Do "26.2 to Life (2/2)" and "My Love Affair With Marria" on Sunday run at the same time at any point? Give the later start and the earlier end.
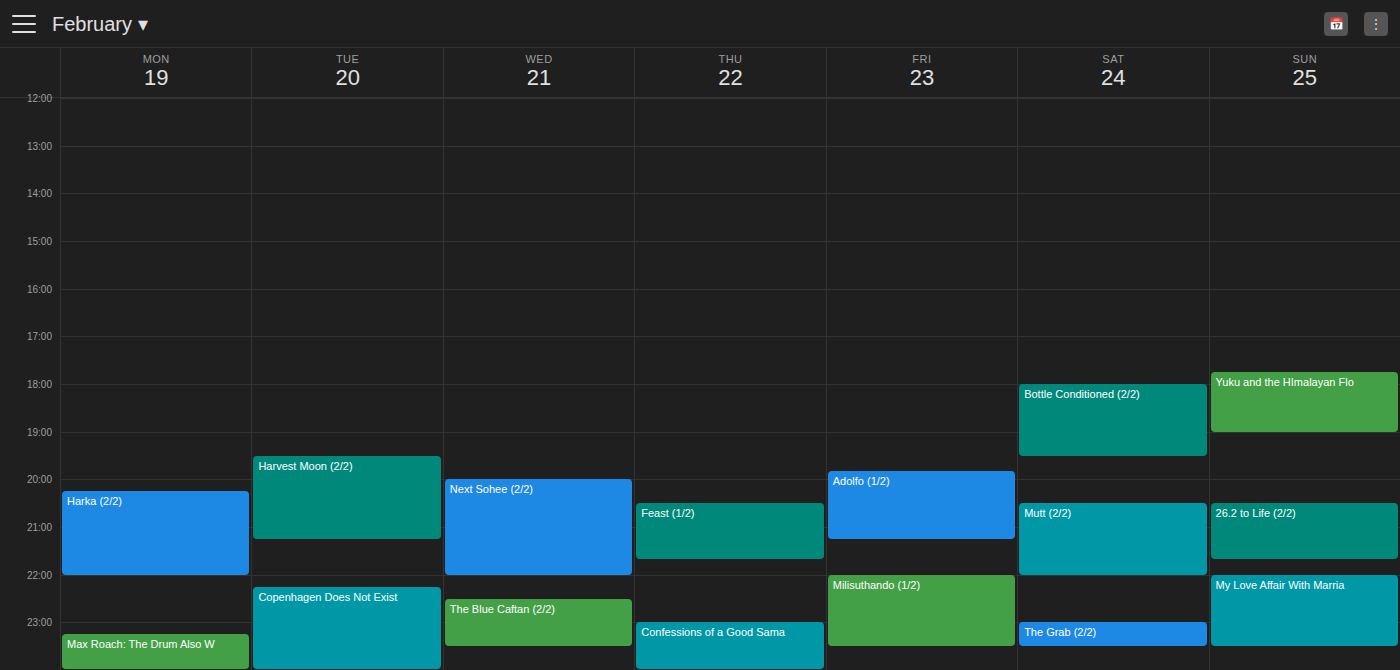
"26.2 to Life (2/2)" ends at 9:40 PM and "My Love Affair With Marria" starts at 10:00 PM -- no overlap.